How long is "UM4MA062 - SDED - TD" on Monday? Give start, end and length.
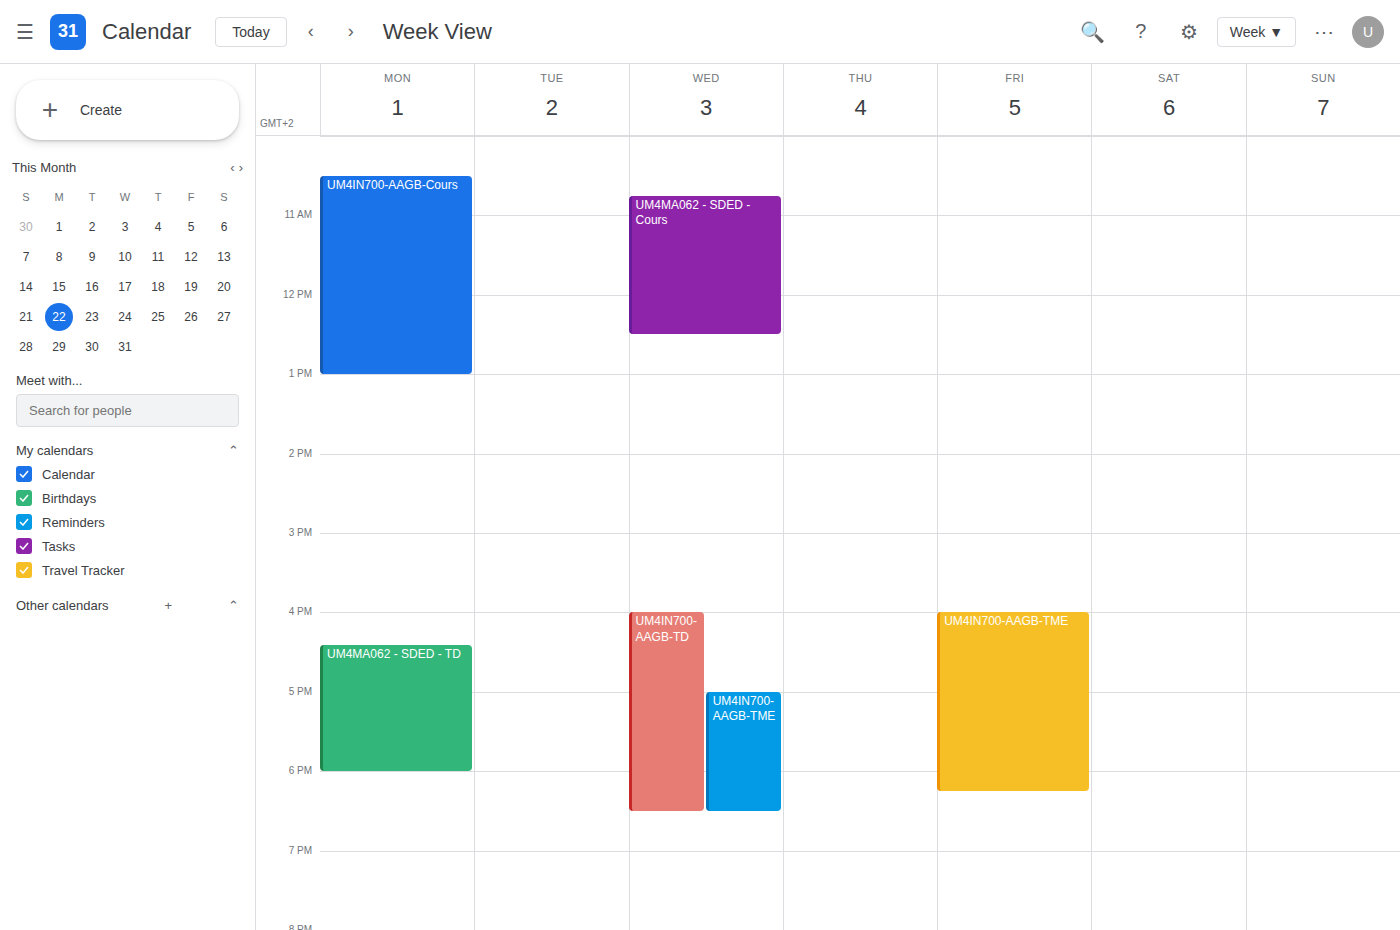
4:25 PM to 6:00 PM, 1 hour 35 minutes